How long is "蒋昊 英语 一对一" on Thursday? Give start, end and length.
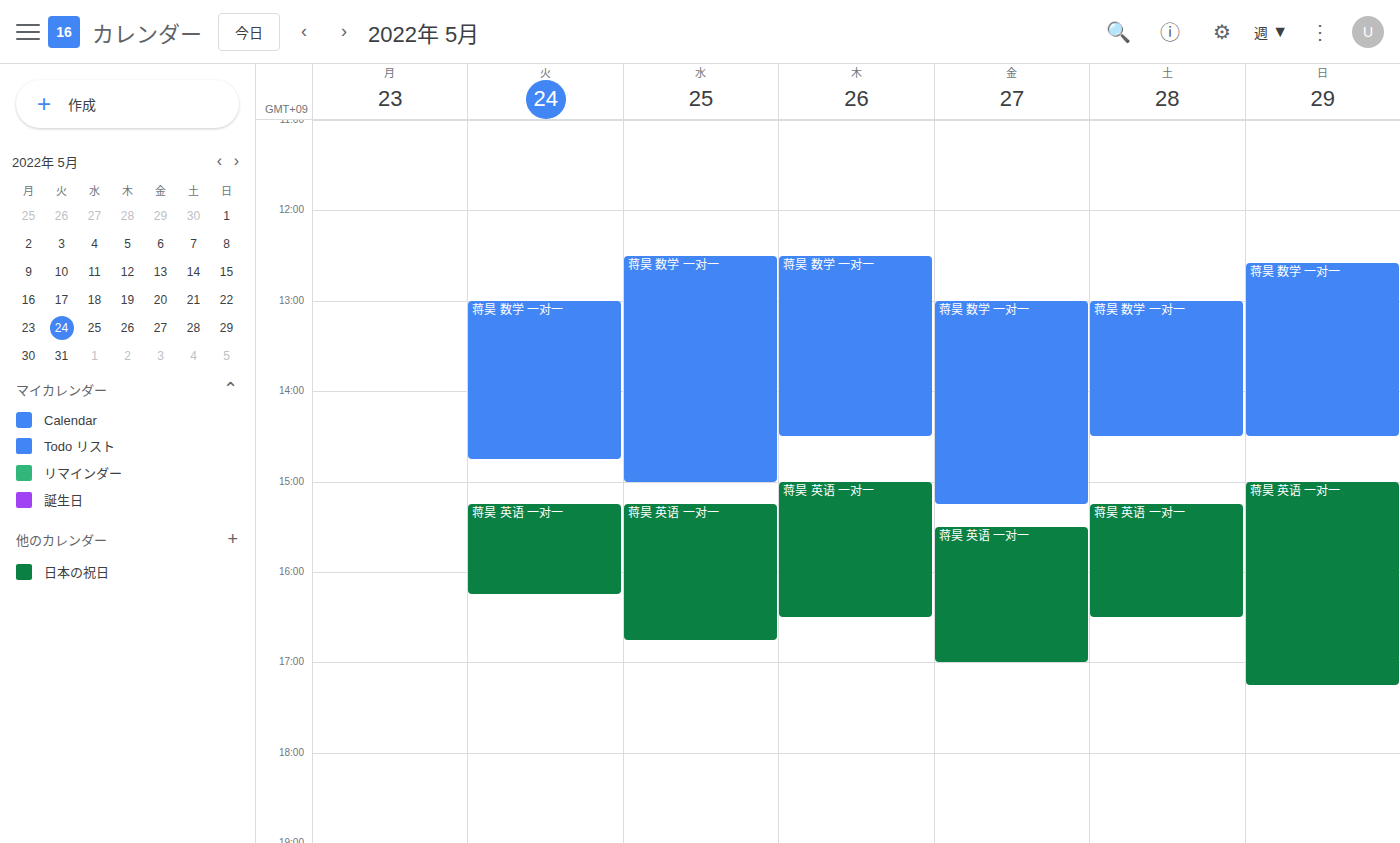
3:00 PM to 4:30 PM, 1 hour 30 minutes